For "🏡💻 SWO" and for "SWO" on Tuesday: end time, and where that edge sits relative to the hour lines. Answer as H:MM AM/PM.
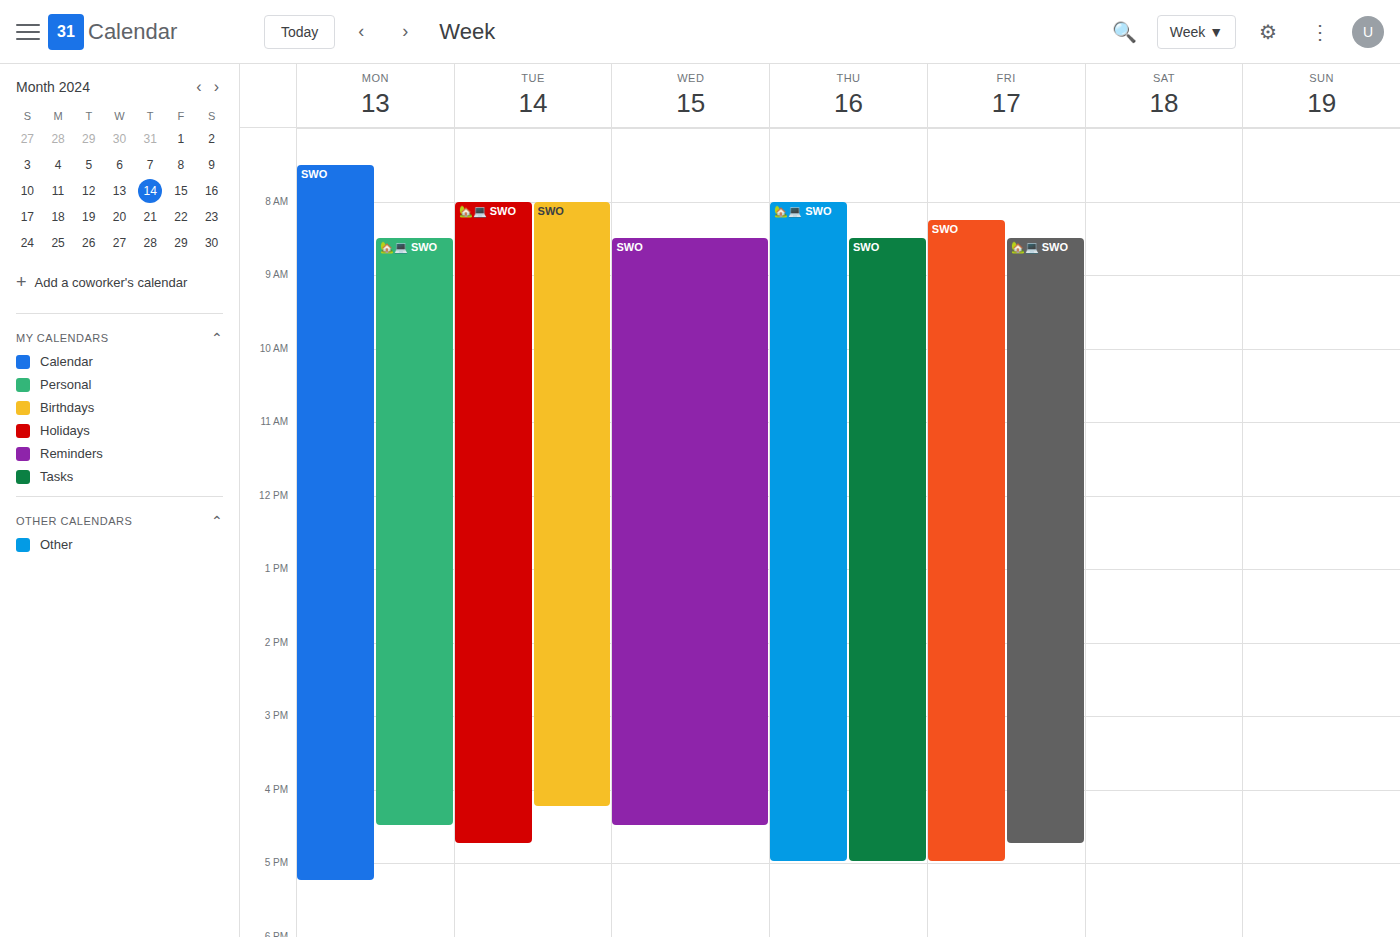
"🏡💻 SWO": 4:45 PM, neither: three quarters of the way from the 4 PM line to the 5 PM line. "SWO": 4:15 PM, neither: a quarter of the way from the 4 PM line to the 5 PM line.